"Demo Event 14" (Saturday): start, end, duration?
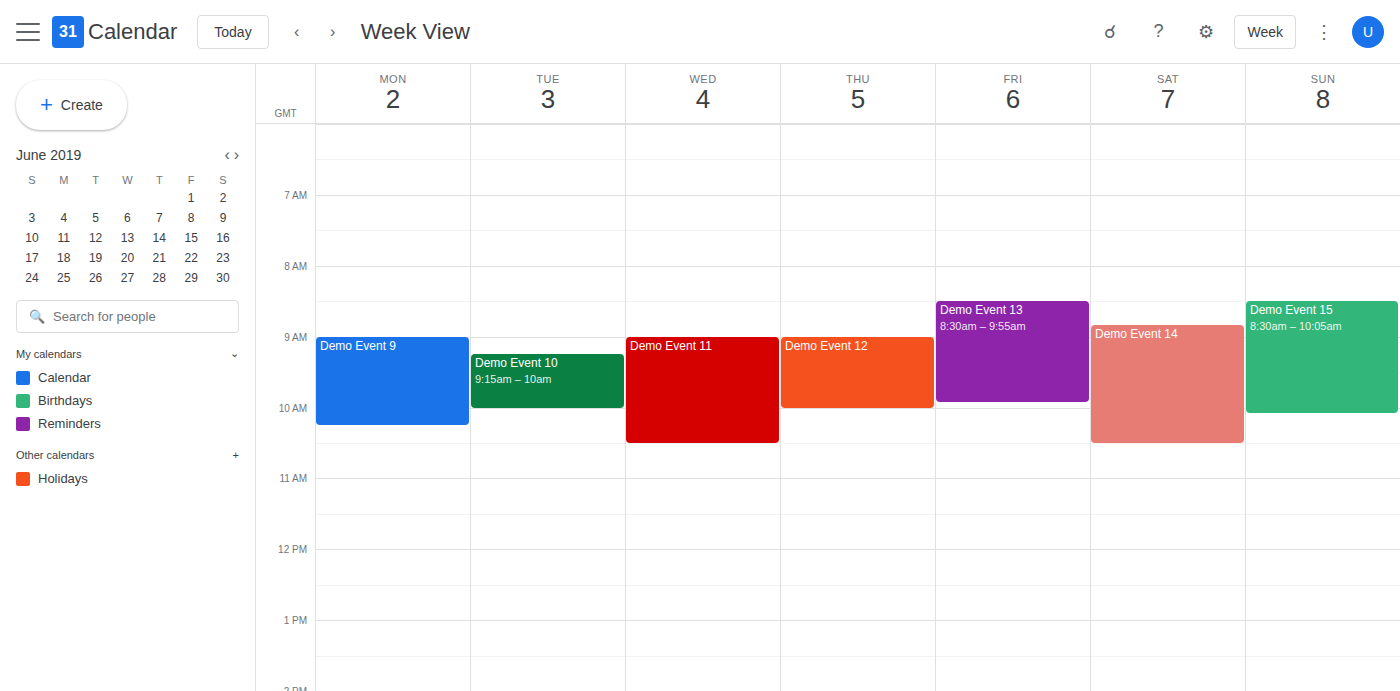
8:50 AM to 10:30 AM, 1 hour 40 minutes